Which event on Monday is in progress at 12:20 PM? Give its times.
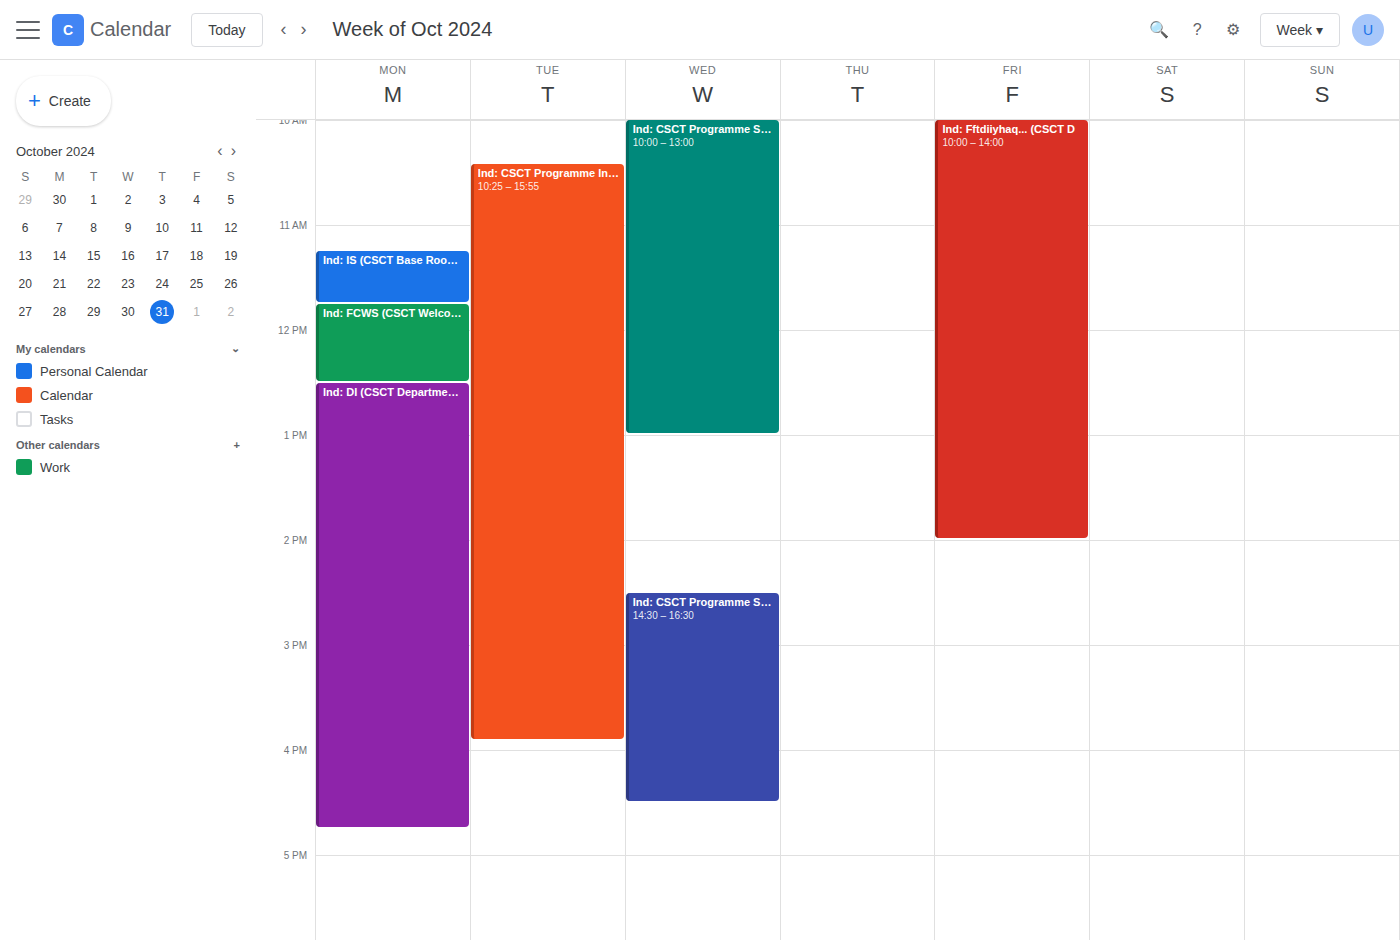
"Ind: FCWS (CSCT Welcome Se", 11:45 AM to 12:30 PM